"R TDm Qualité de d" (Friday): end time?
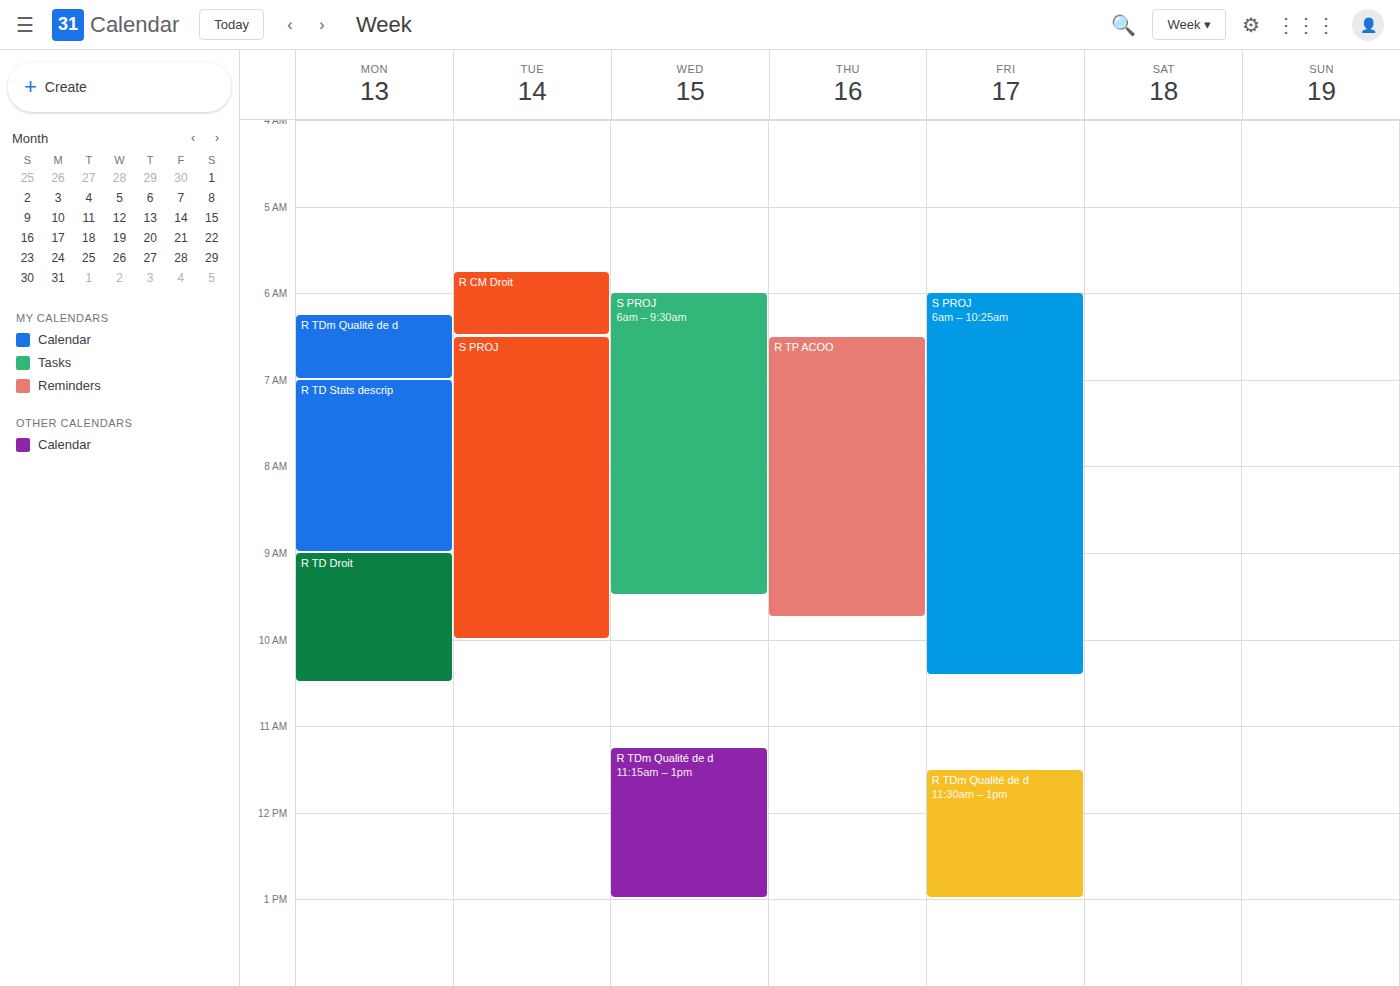
1:00 PM